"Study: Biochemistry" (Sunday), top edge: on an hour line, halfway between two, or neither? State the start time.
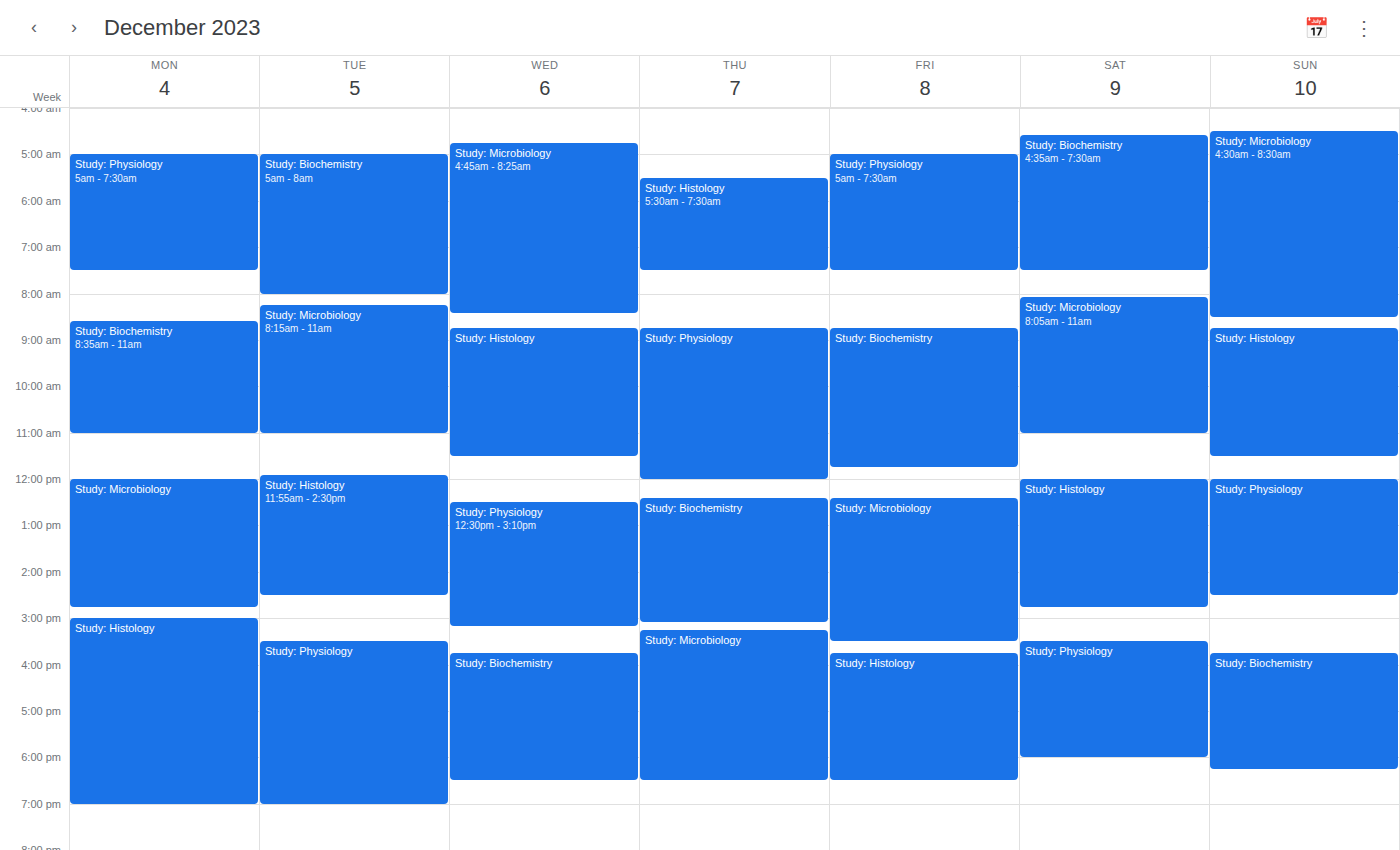
3:45 PM -- neither: three quarters of the way from the 3 PM line to the 4 PM line.